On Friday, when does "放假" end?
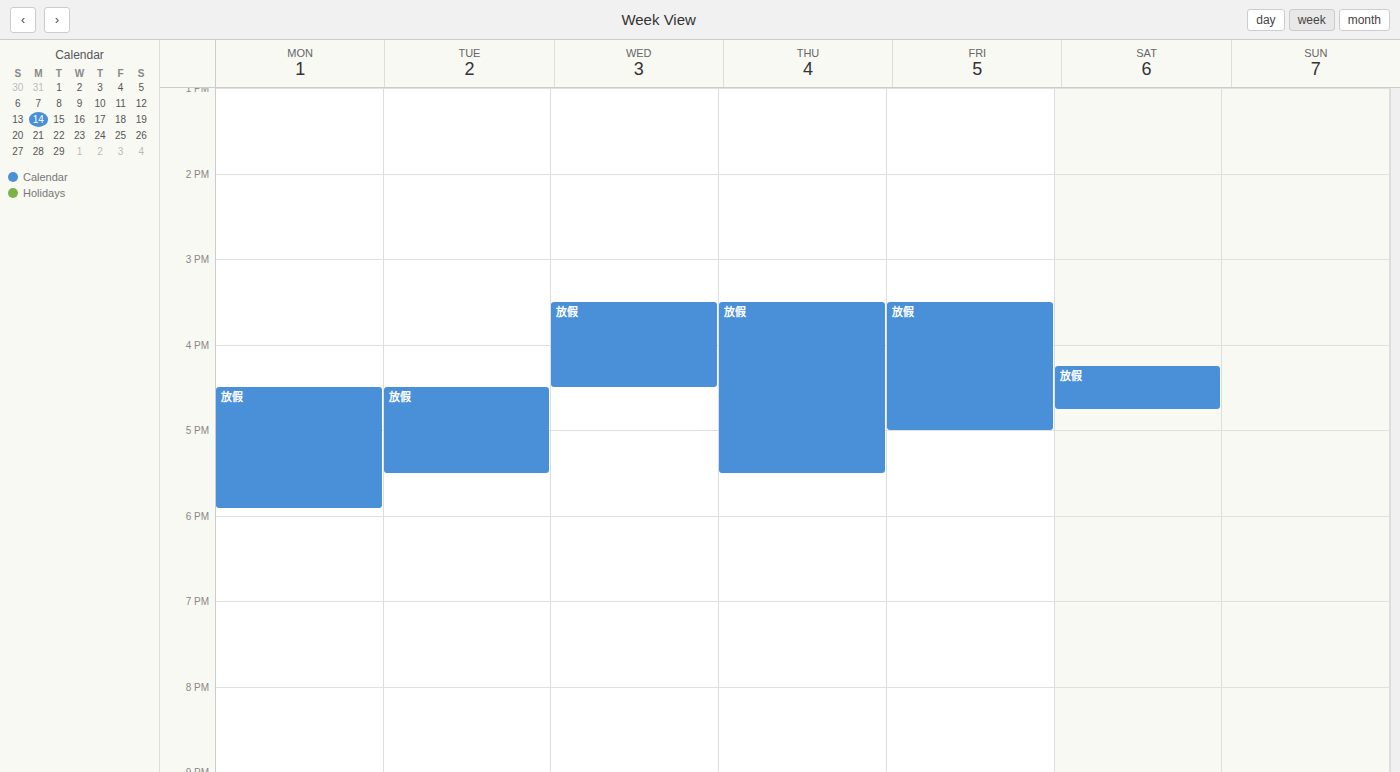
17:00